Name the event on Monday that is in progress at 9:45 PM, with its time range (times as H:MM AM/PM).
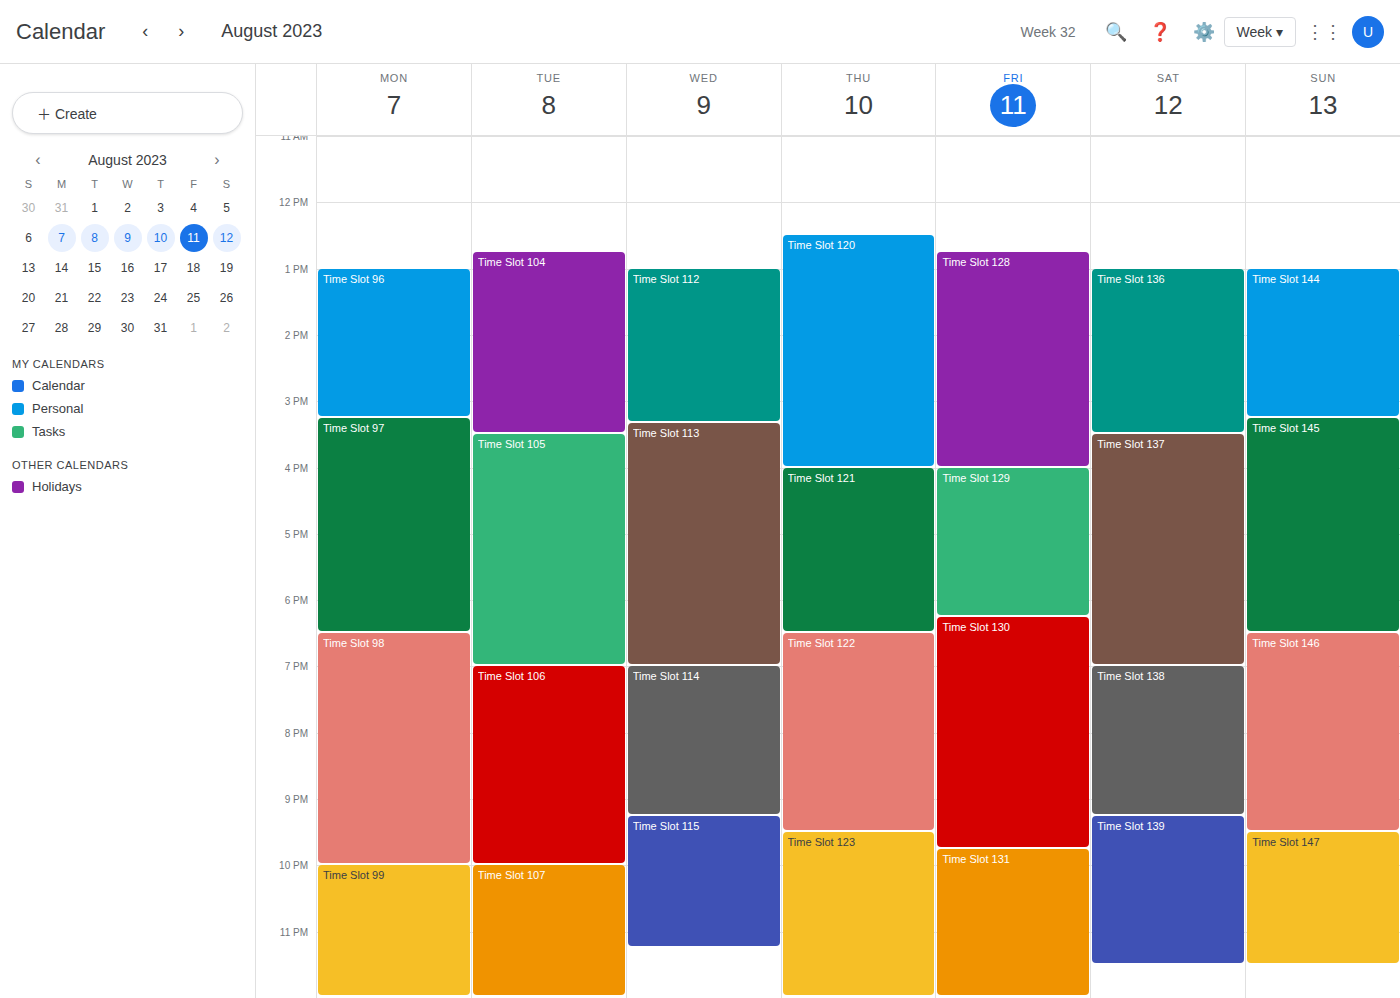
"Time Slot 98", 6:30 PM to 10:00 PM